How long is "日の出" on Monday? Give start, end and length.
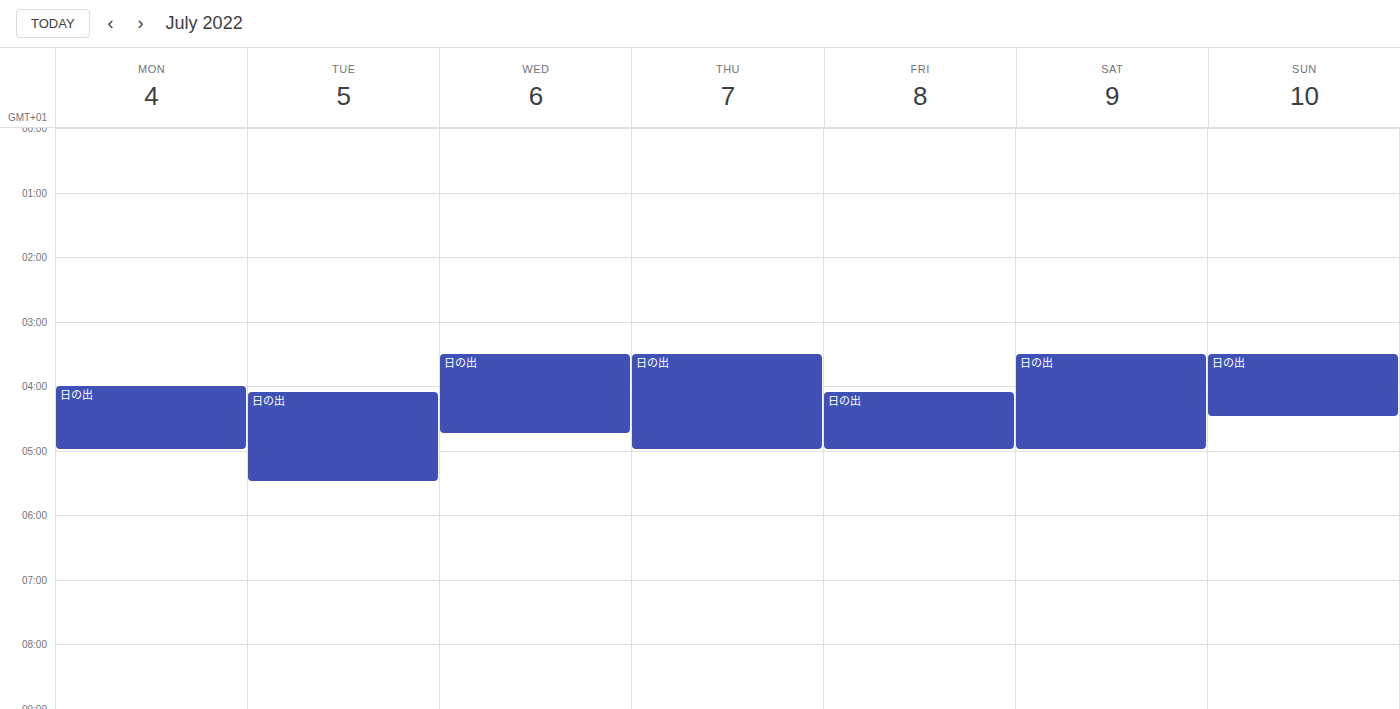
04:00 to 05:00, 1 hour